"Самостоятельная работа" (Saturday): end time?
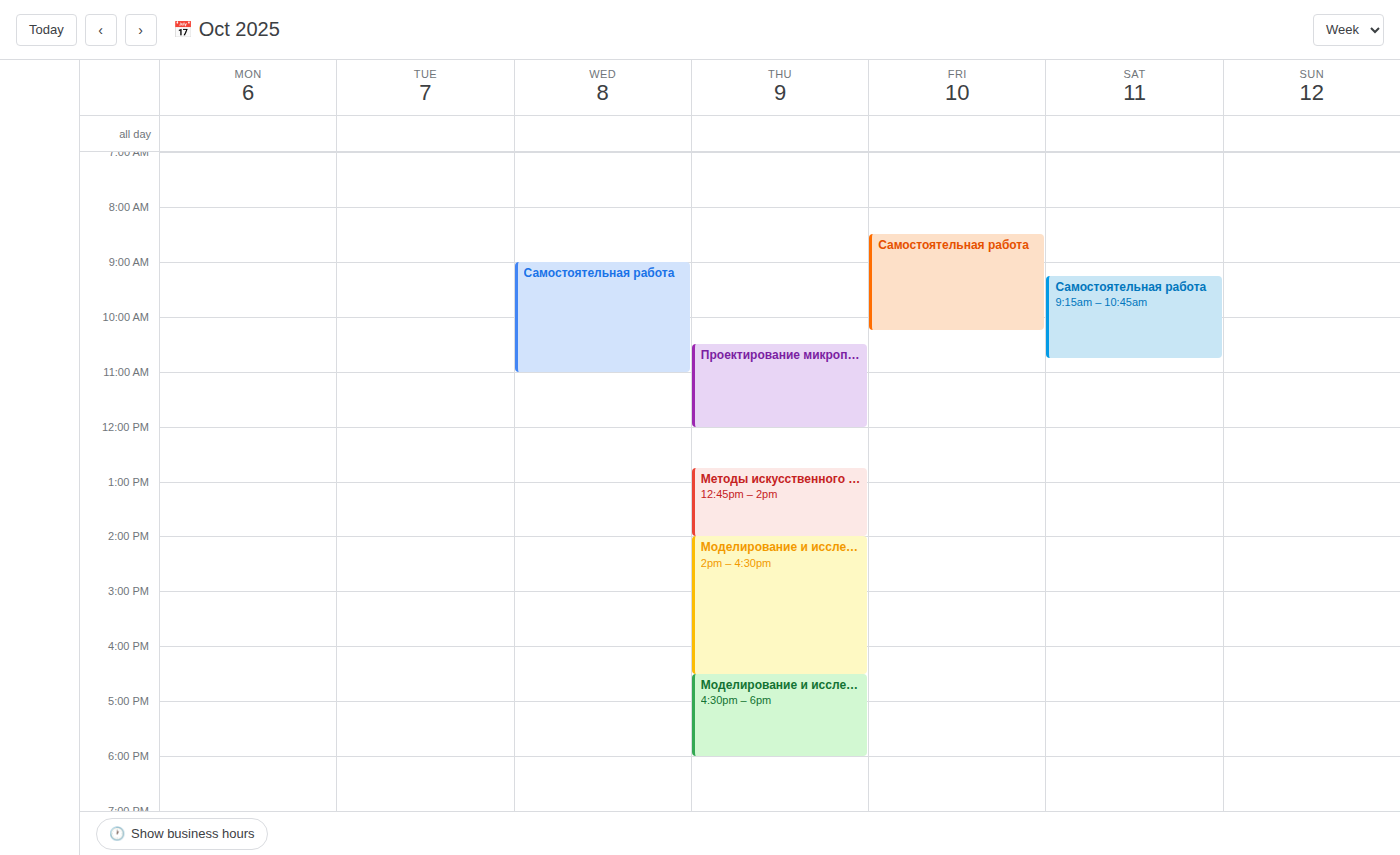
10:45 AM